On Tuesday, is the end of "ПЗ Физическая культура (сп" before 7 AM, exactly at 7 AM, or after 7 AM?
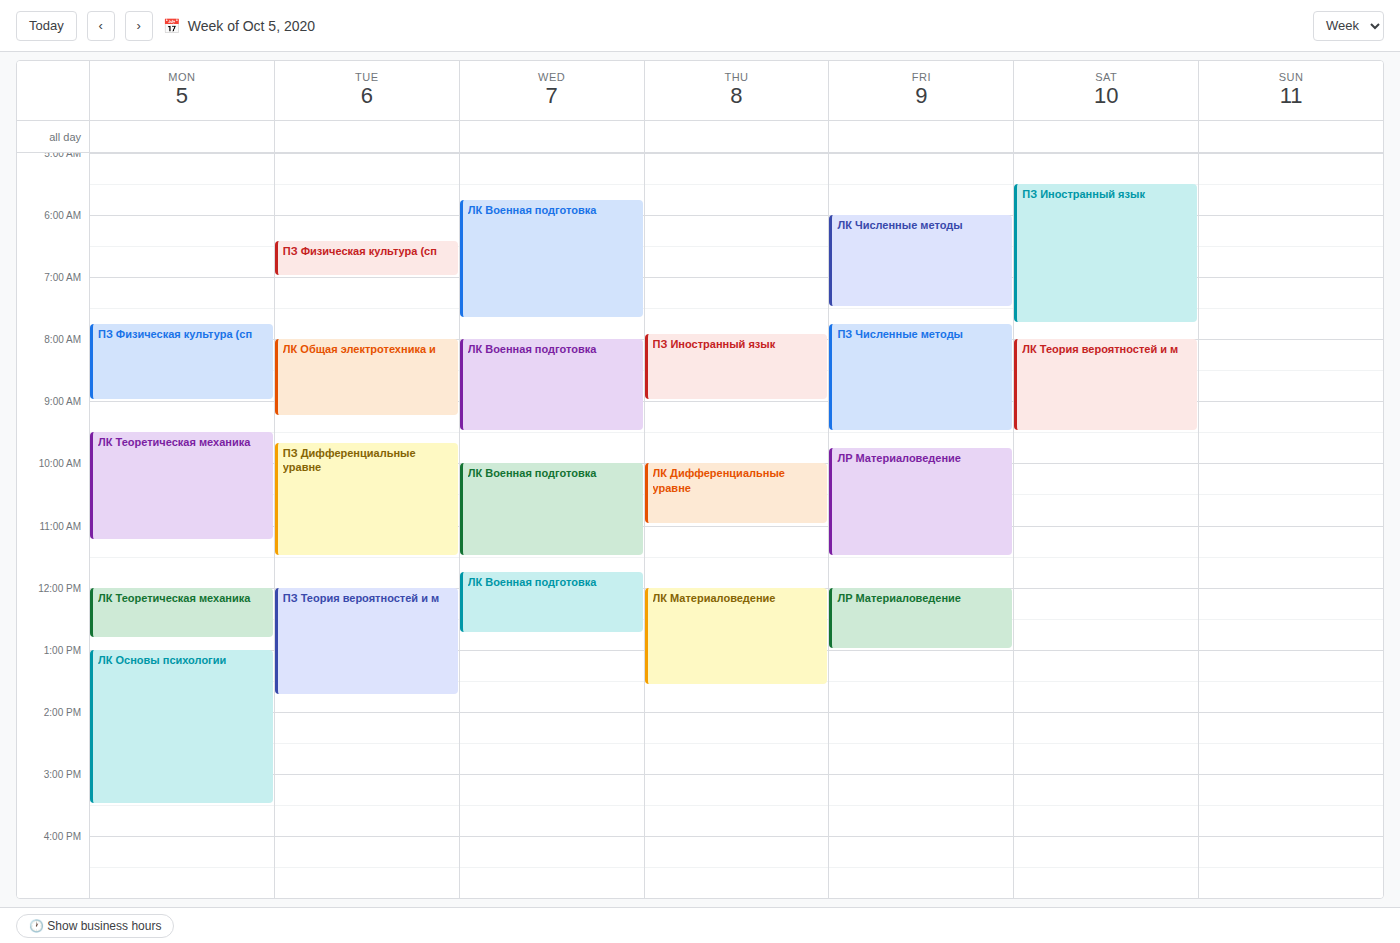
7:00 AM -- exactly at 7 AM, on the 7 AM line.